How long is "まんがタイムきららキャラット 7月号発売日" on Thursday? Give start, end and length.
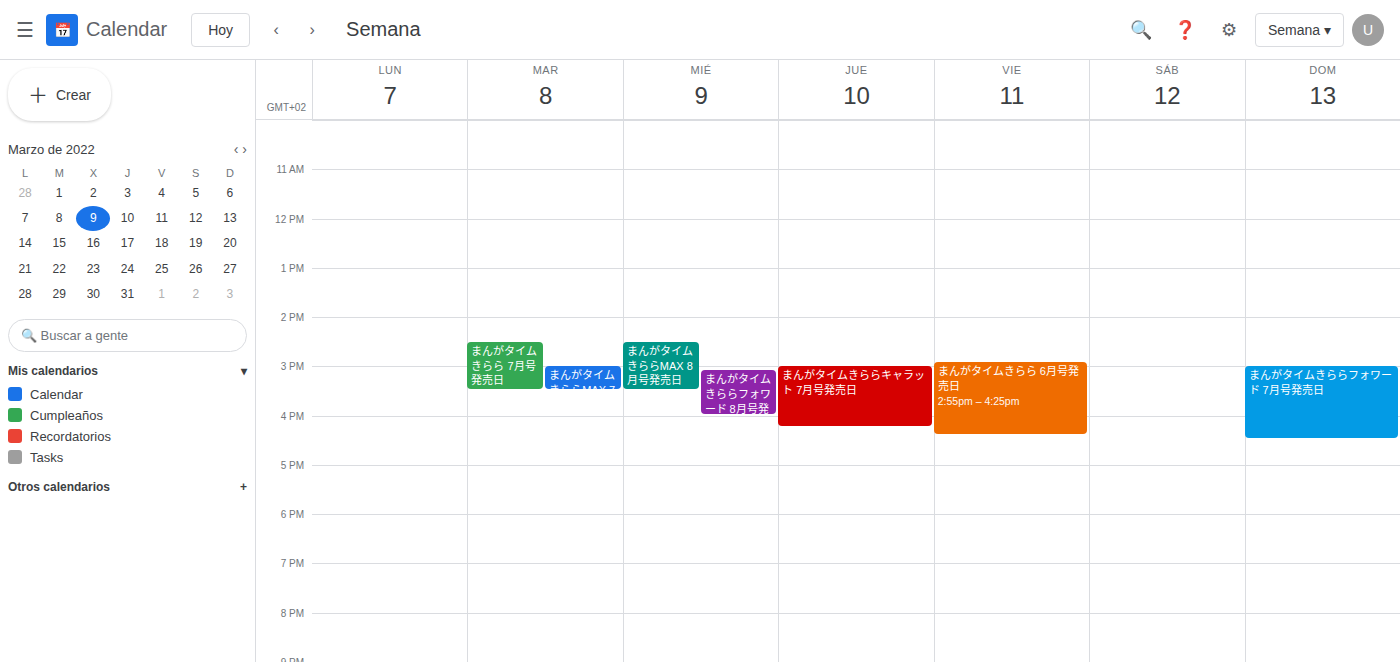
15:00 to 16:15, 1 hour 15 minutes